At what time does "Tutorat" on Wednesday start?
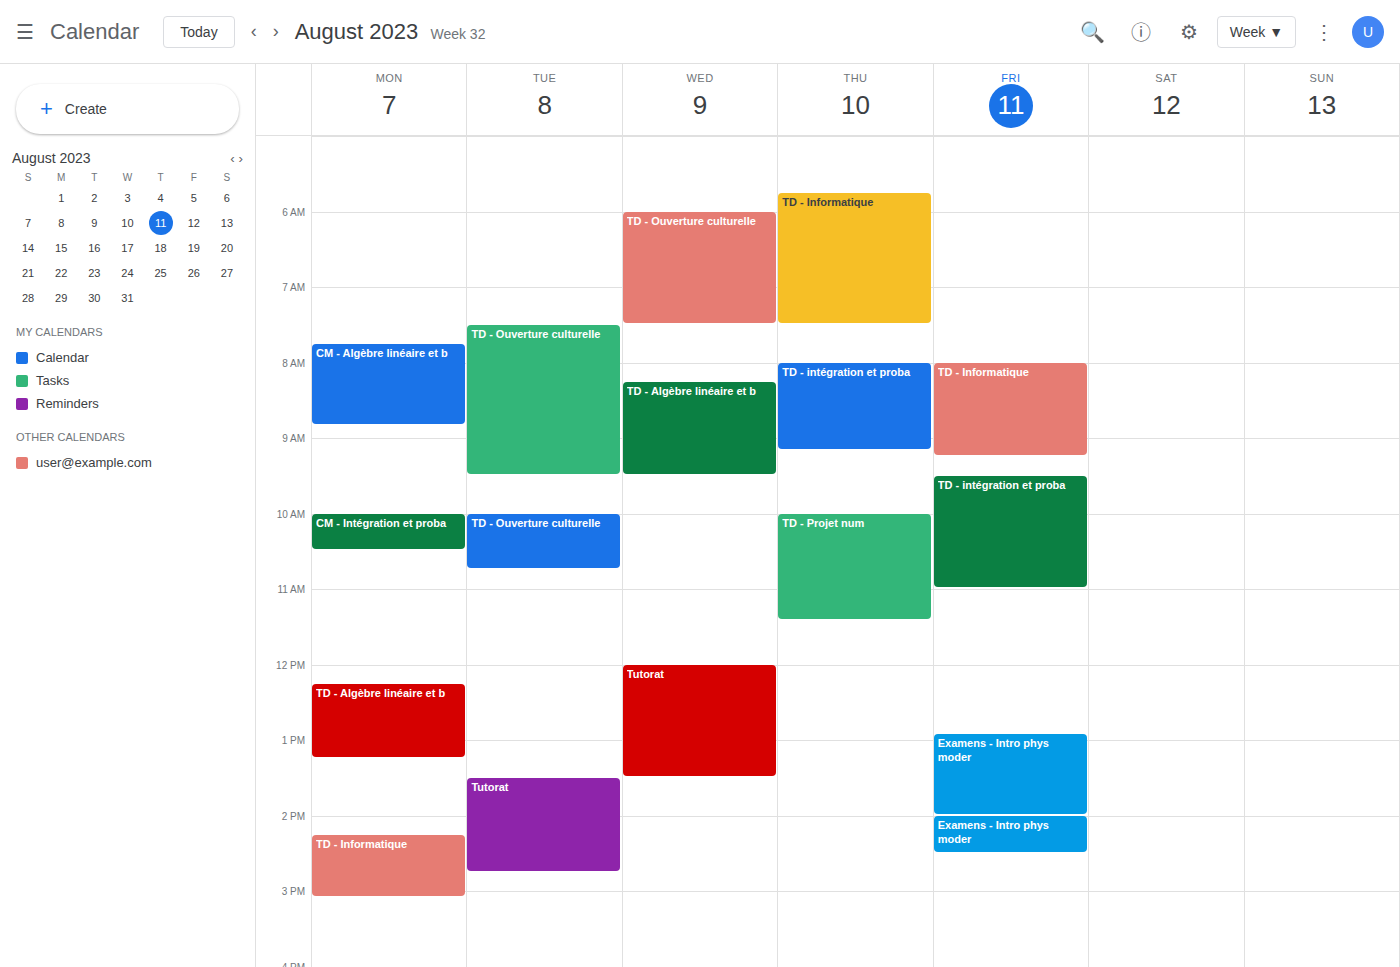
12:00 PM